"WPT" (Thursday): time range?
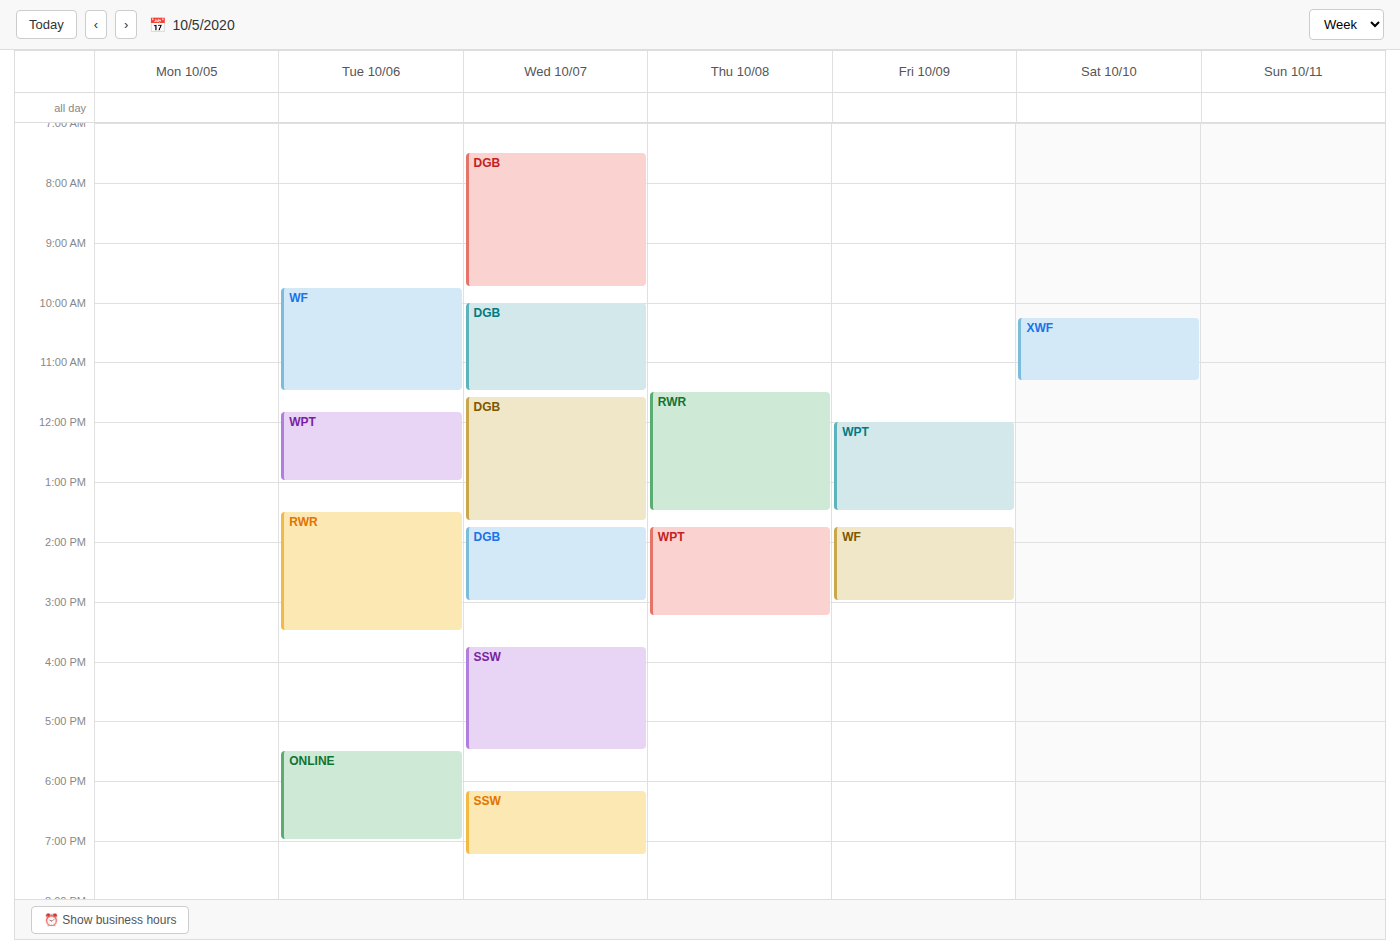
1:45 PM to 3:15 PM